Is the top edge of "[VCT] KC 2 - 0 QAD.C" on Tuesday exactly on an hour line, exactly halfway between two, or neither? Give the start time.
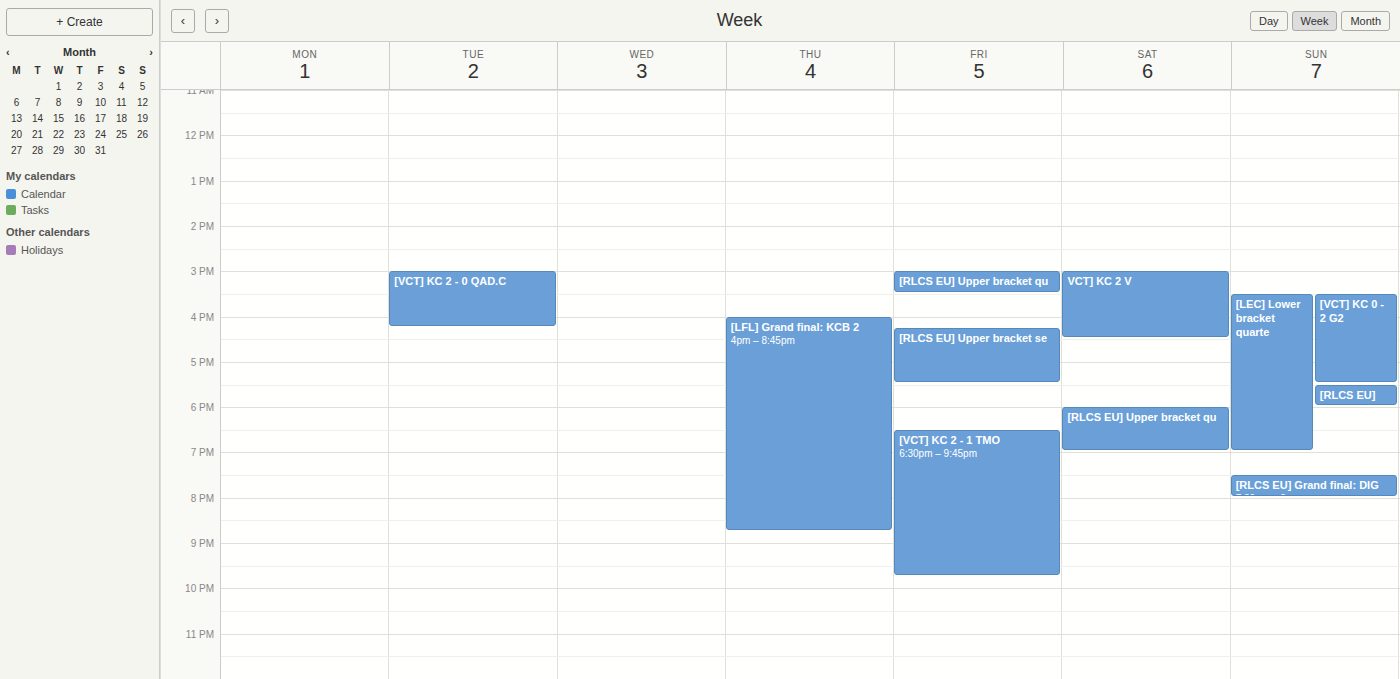
3:00 PM -- exactly on the 3 PM line.